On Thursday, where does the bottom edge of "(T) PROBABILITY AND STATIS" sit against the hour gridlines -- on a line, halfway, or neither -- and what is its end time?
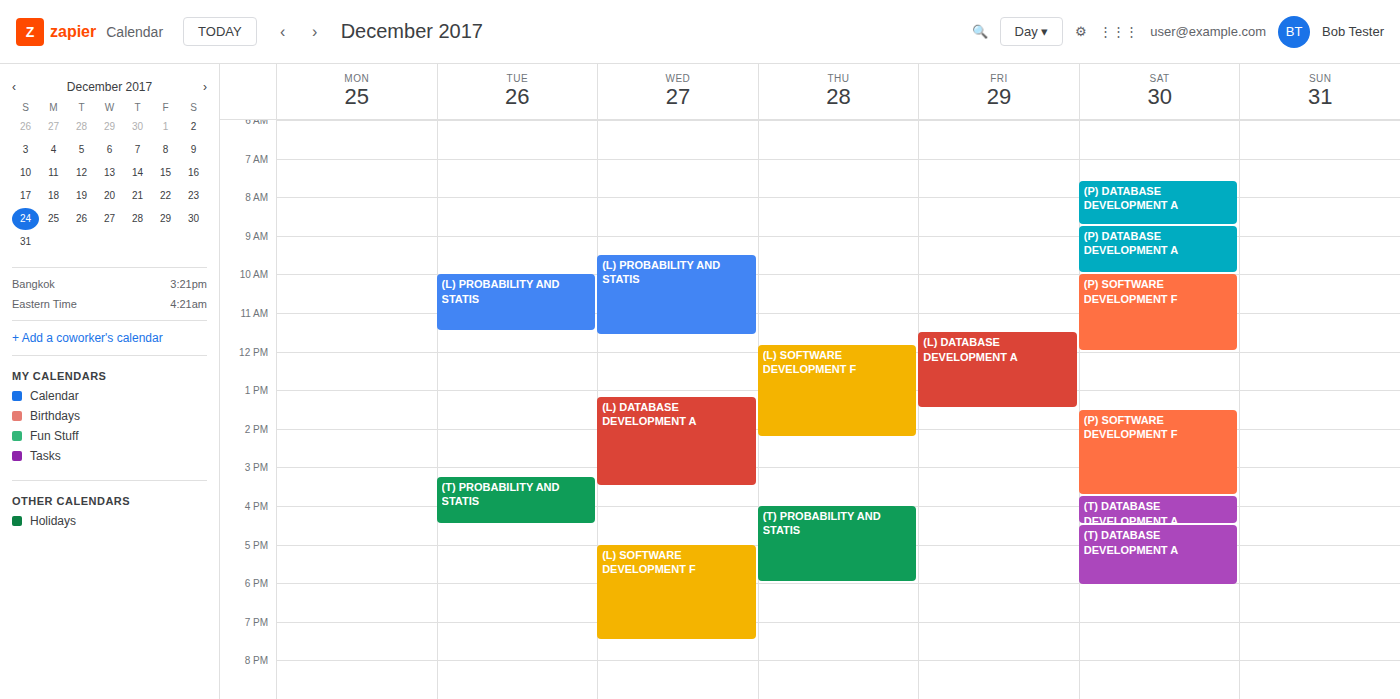
6:00 PM -- exactly on the 6 PM line.